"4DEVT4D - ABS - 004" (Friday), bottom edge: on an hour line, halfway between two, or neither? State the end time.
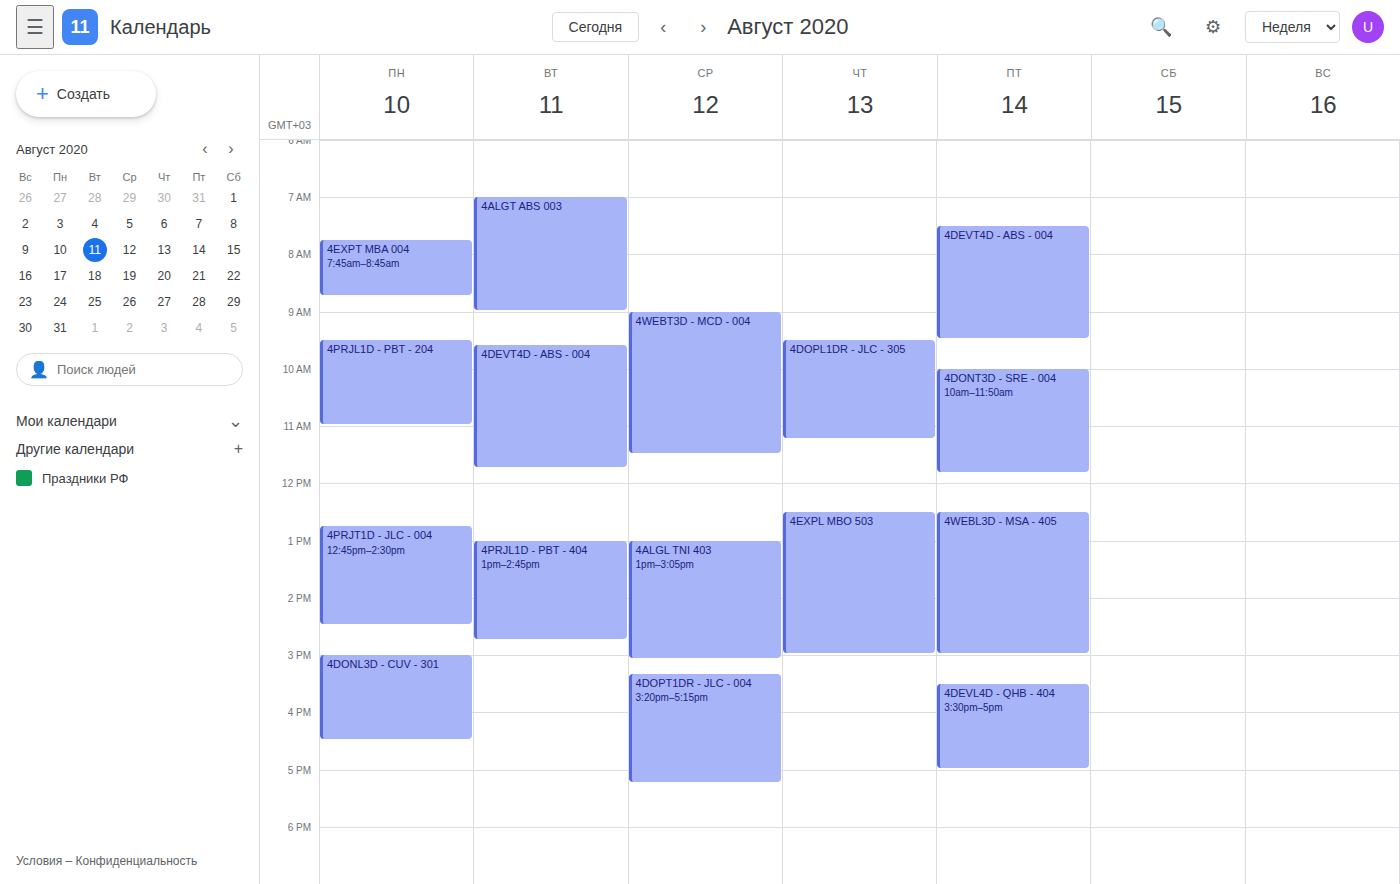
9:30 AM -- halfway between the 9 AM and 10 AM lines.